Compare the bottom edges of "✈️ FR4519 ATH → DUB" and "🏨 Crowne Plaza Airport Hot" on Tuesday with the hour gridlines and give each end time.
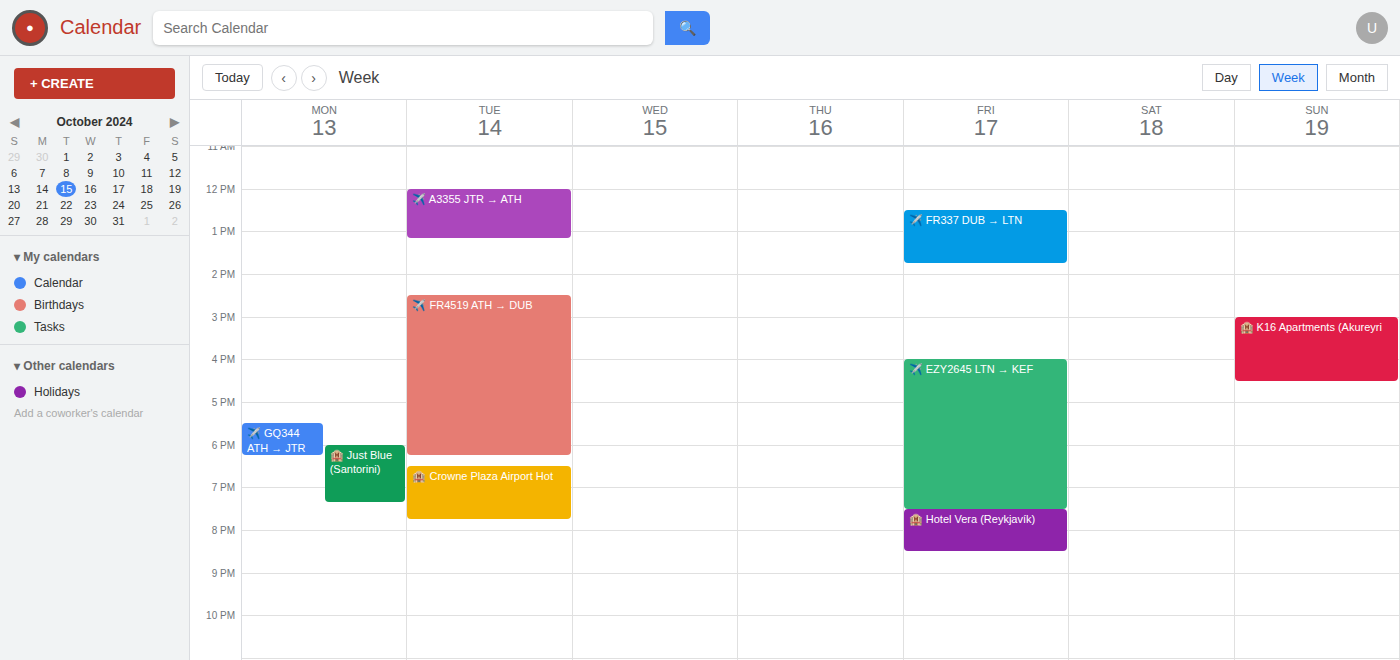
"✈️ FR4519 ATH → DUB": 6:15 PM, neither: a quarter of the way from the 6 PM line to the 7 PM line. "🏨 Crowne Plaza Airport Hot": 7:45 PM, neither: three quarters of the way from the 7 PM line to the 8 PM line.